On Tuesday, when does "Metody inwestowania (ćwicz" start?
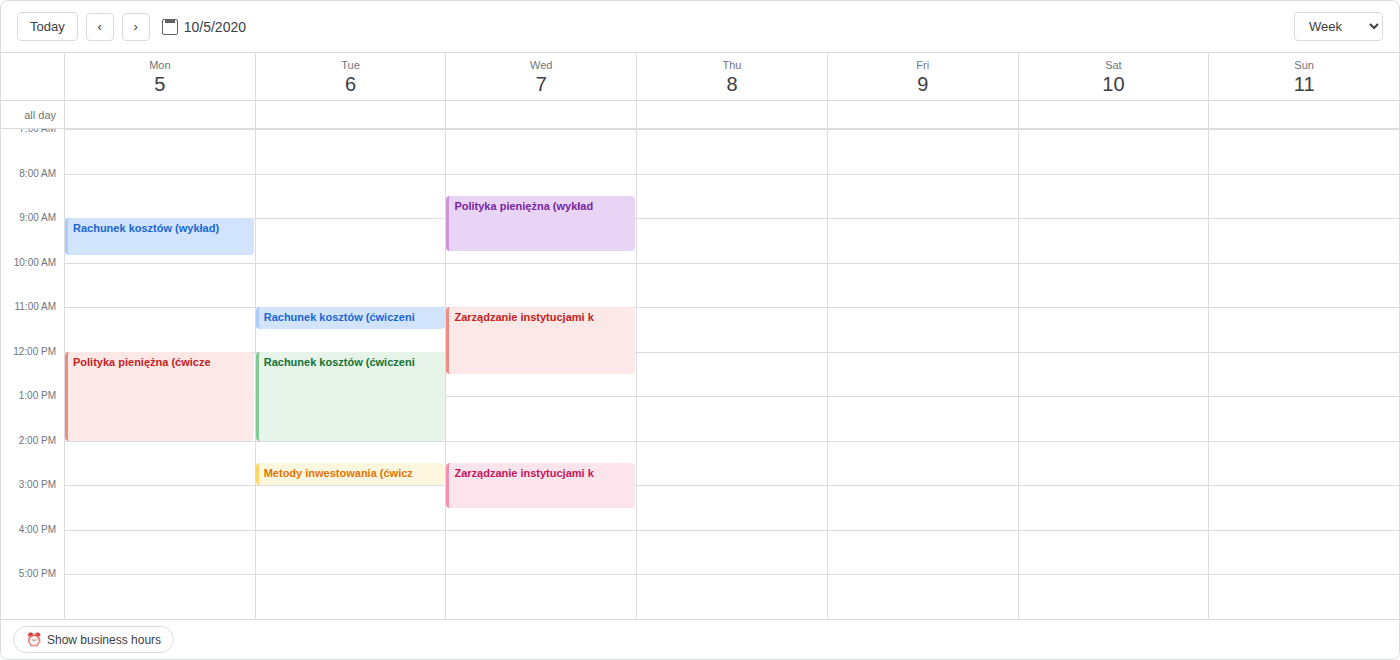
2:30 PM